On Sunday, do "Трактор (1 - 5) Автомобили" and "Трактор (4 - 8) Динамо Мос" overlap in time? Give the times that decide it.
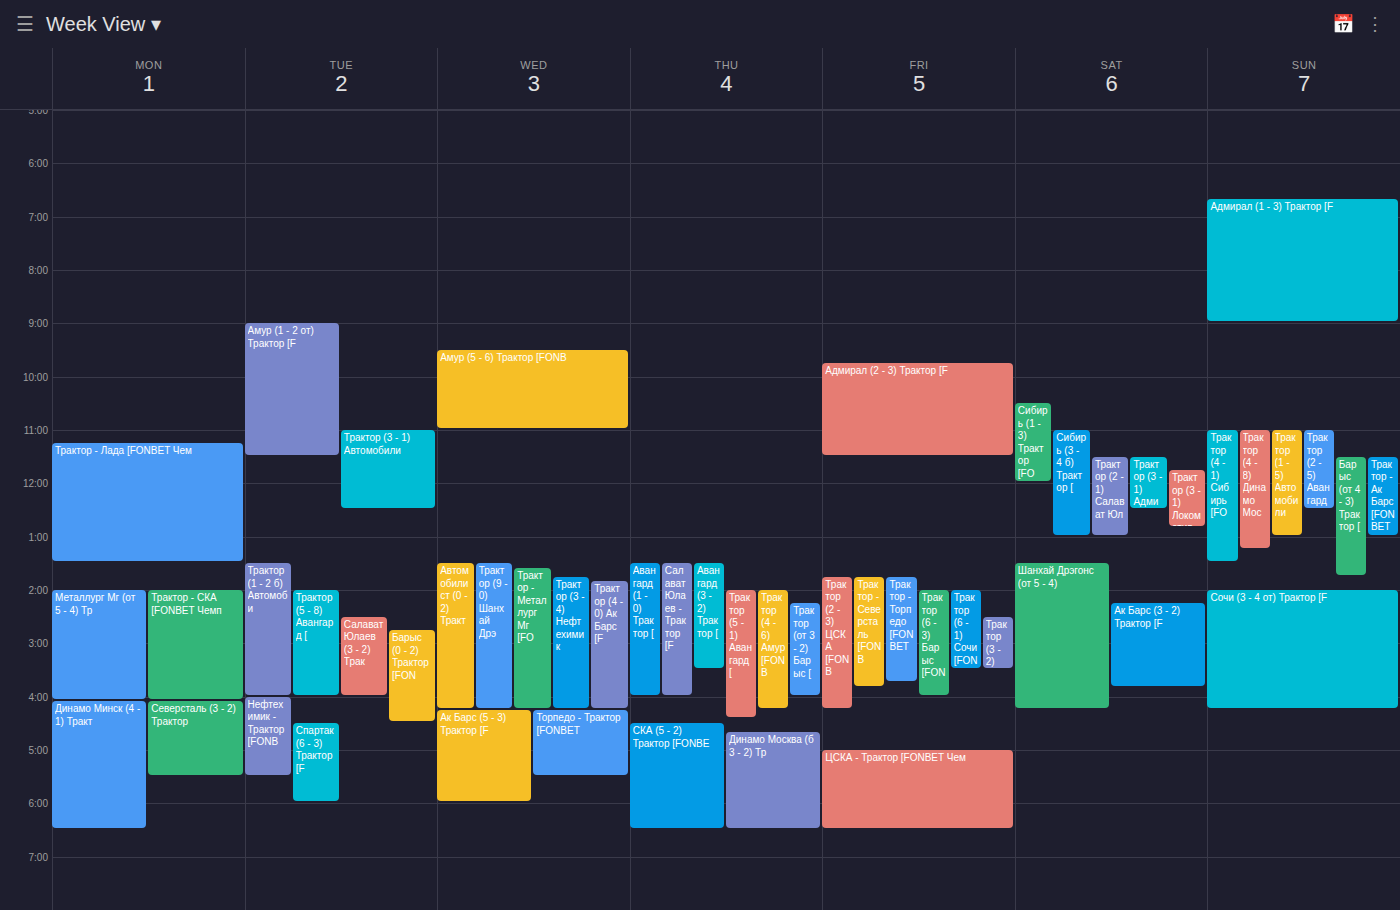
"Трактор (1 - 5) Автомобили" runs 11:00 AM to 1:00 PM, inside "Трактор (4 - 8) Динамо Мос" -- they overlap.